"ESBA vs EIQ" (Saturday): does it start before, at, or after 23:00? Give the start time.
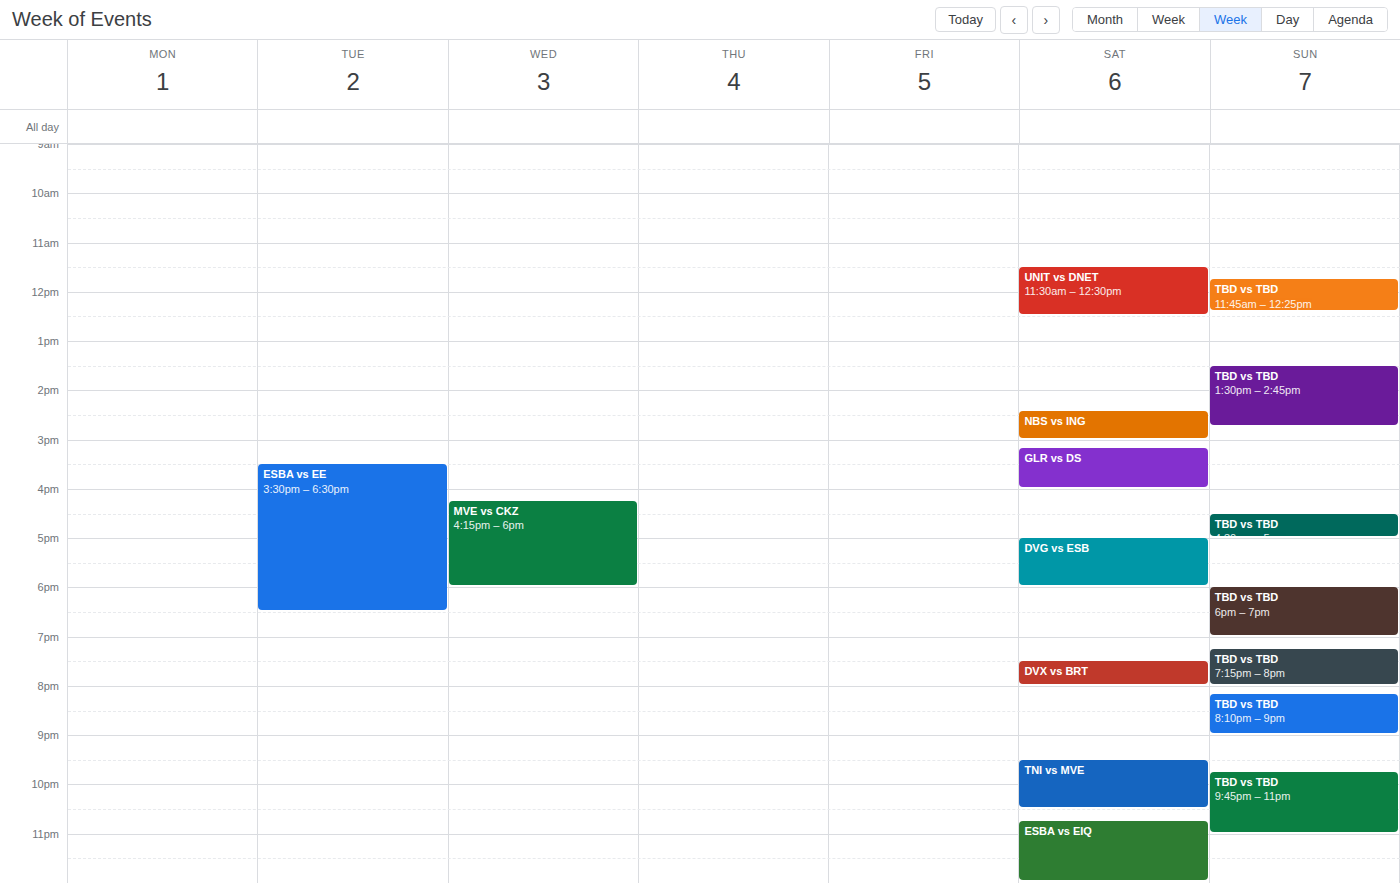
22:45 -- before 23:00, 15 minutes above the 23:00 line.